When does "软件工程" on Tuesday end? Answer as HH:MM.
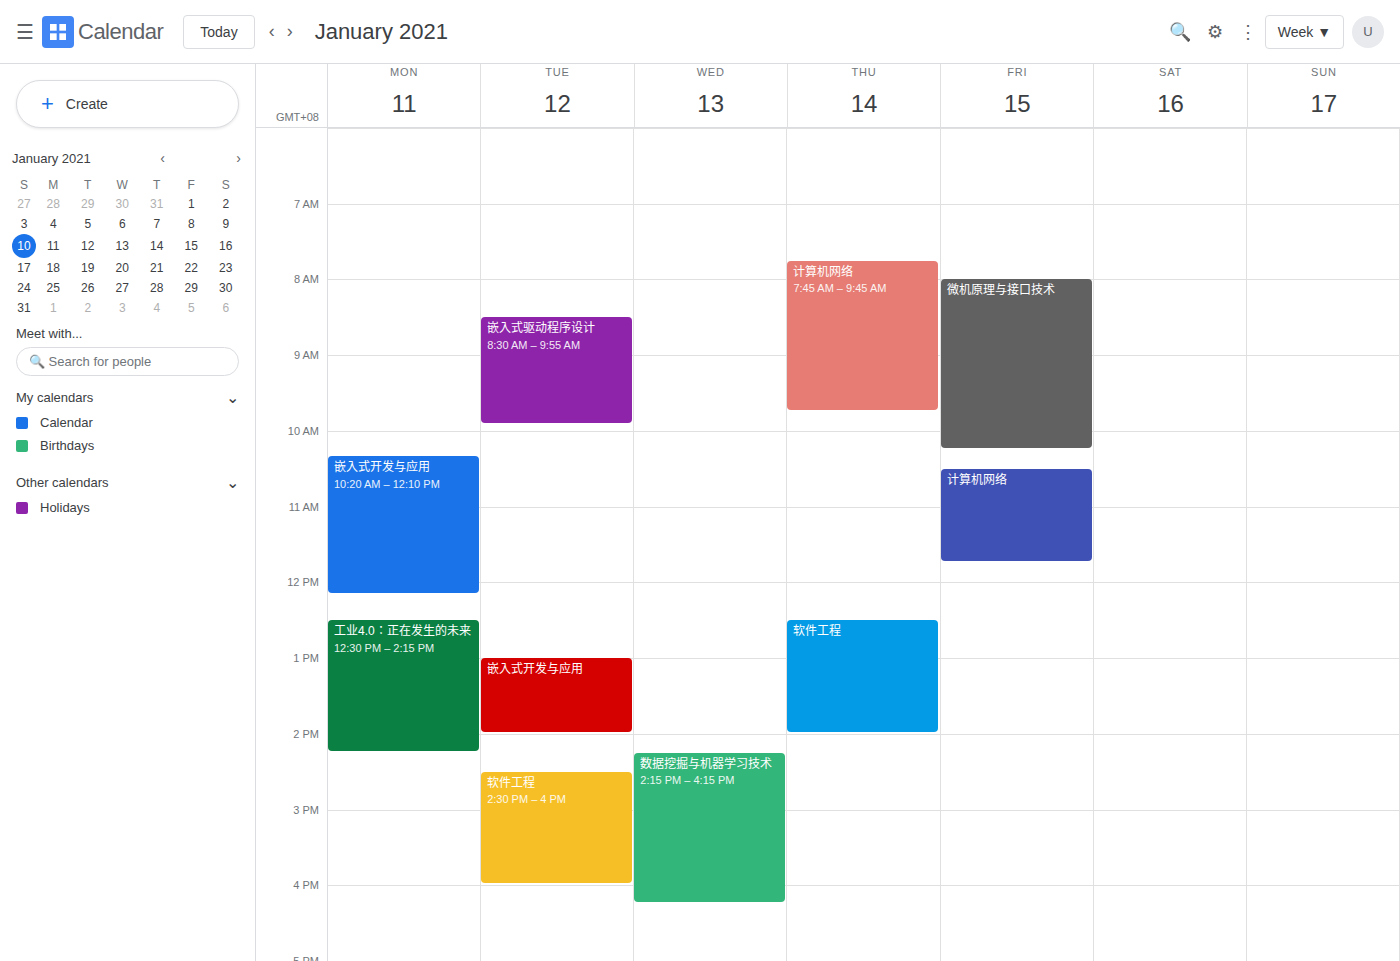
16:00